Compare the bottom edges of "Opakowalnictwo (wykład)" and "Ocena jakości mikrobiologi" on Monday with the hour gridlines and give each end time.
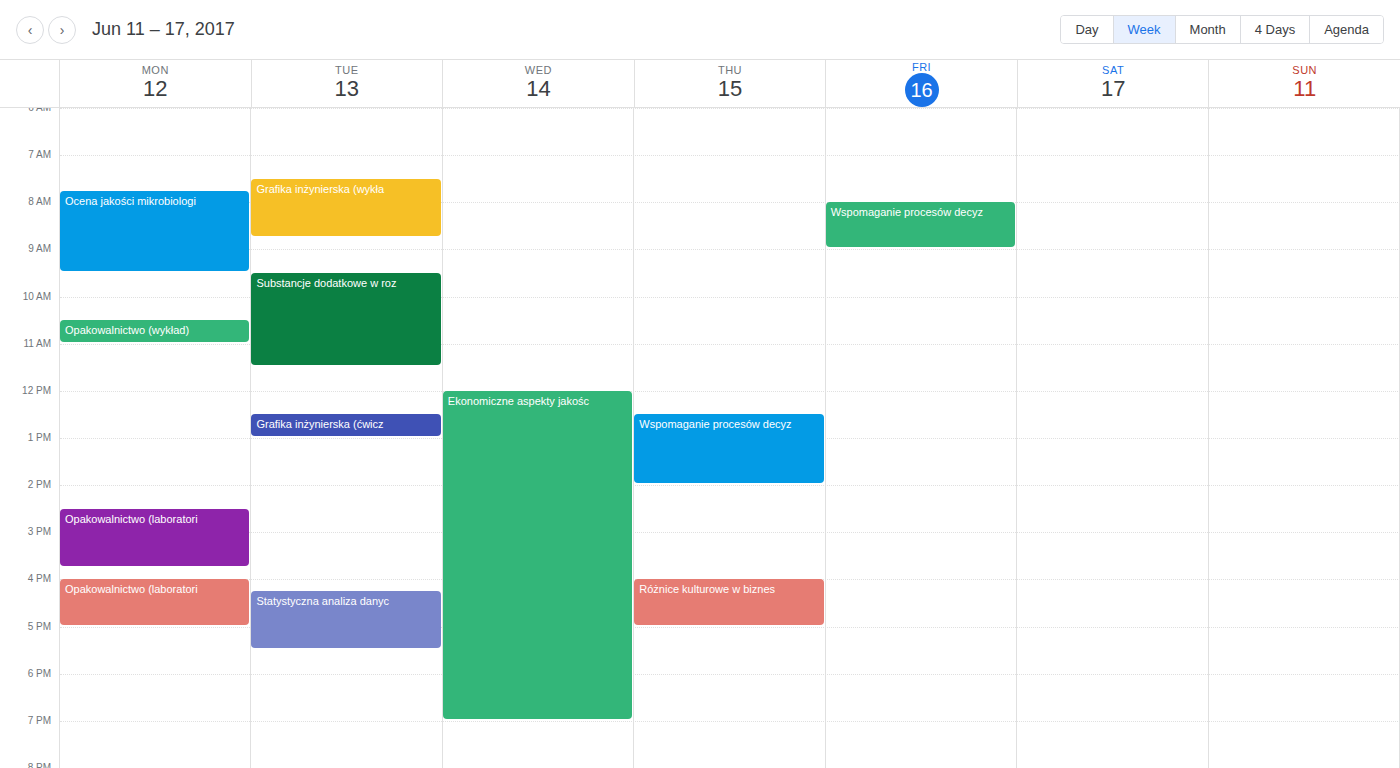
"Opakowalnictwo (wykład)": 11:00 AM, exactly on the 11 AM line. "Ocena jakości mikrobiologi": 9:30 AM, halfway between the 9 AM and 10 AM lines.